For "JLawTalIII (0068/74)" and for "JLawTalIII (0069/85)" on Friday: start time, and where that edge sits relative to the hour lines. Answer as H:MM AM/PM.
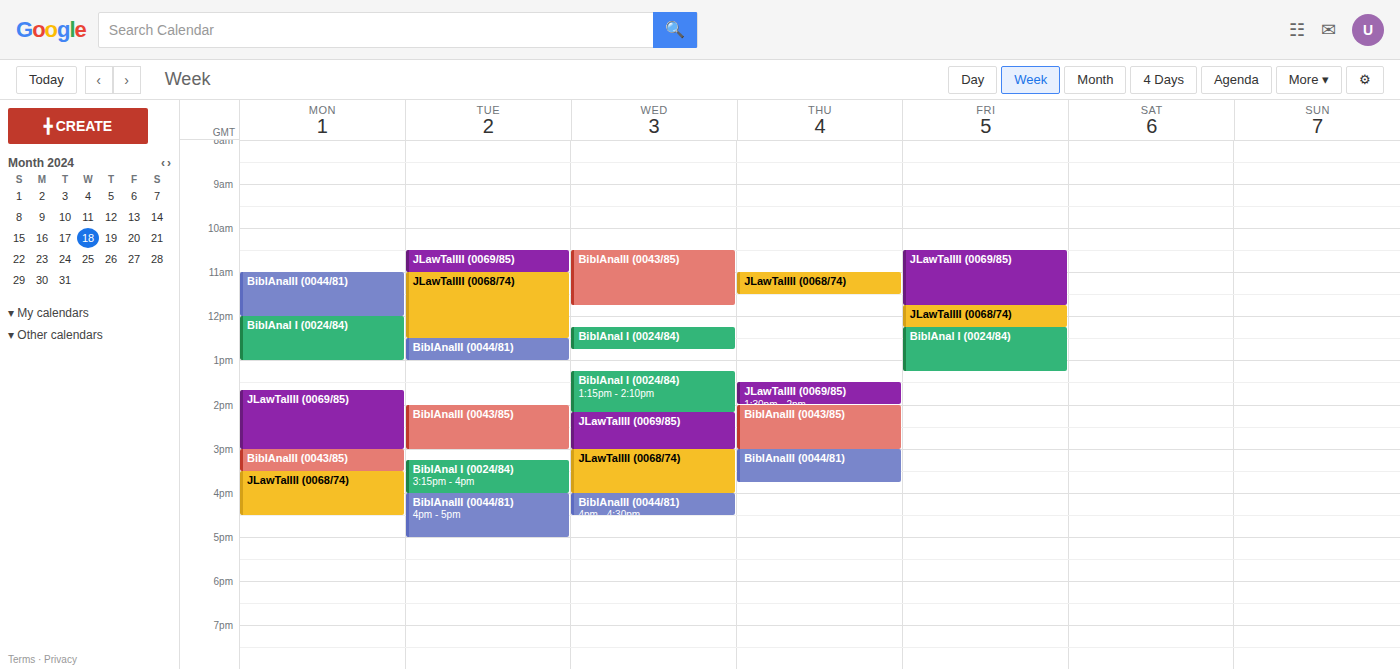
"JLawTalIII (0068/74)": 11:45 AM, neither: three quarters of the way from the 11 AM line to the 12 PM line. "JLawTalIII (0069/85)": 10:30 AM, halfway between the 10 AM and 11 AM lines.